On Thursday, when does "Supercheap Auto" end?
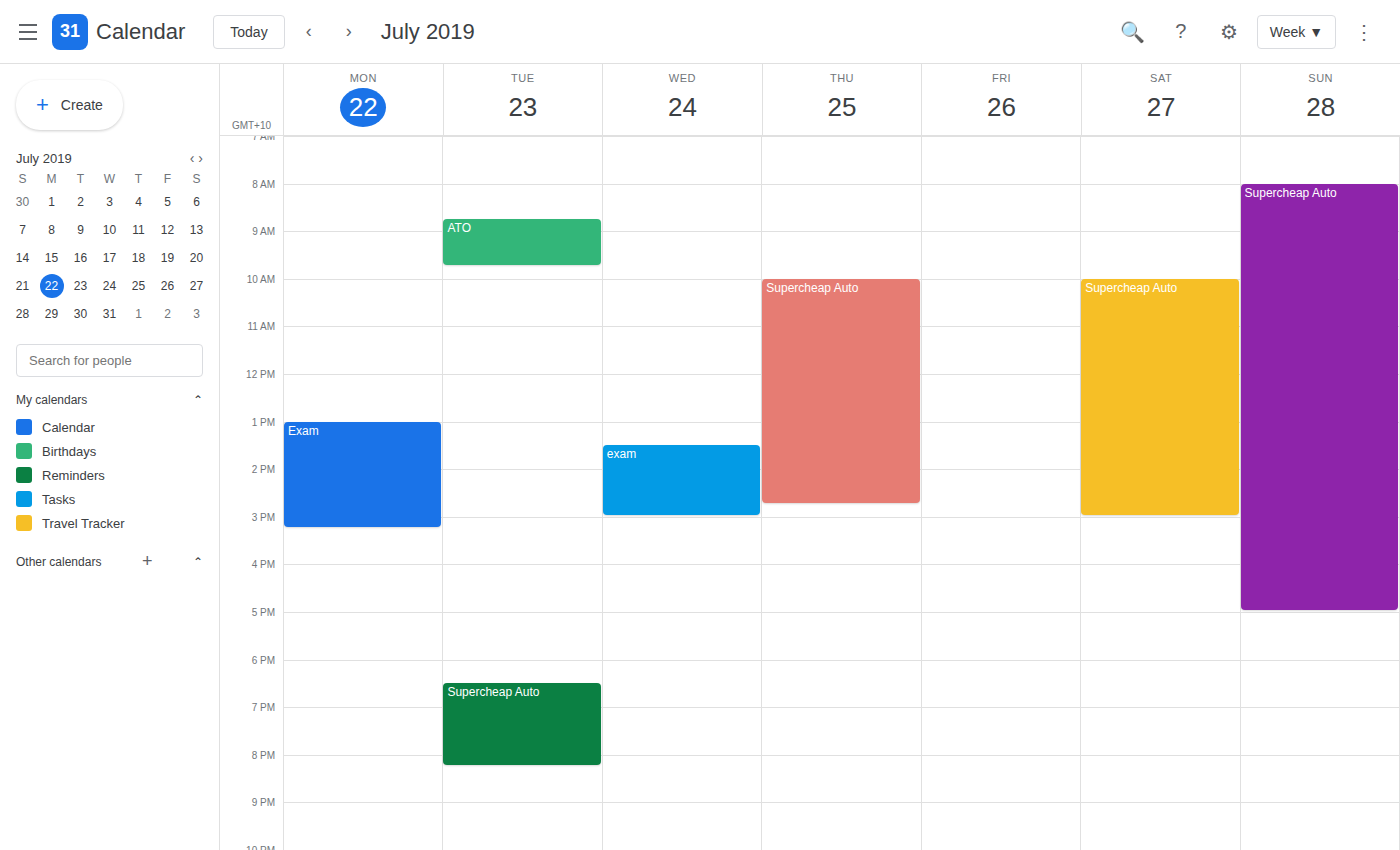
2:45 PM